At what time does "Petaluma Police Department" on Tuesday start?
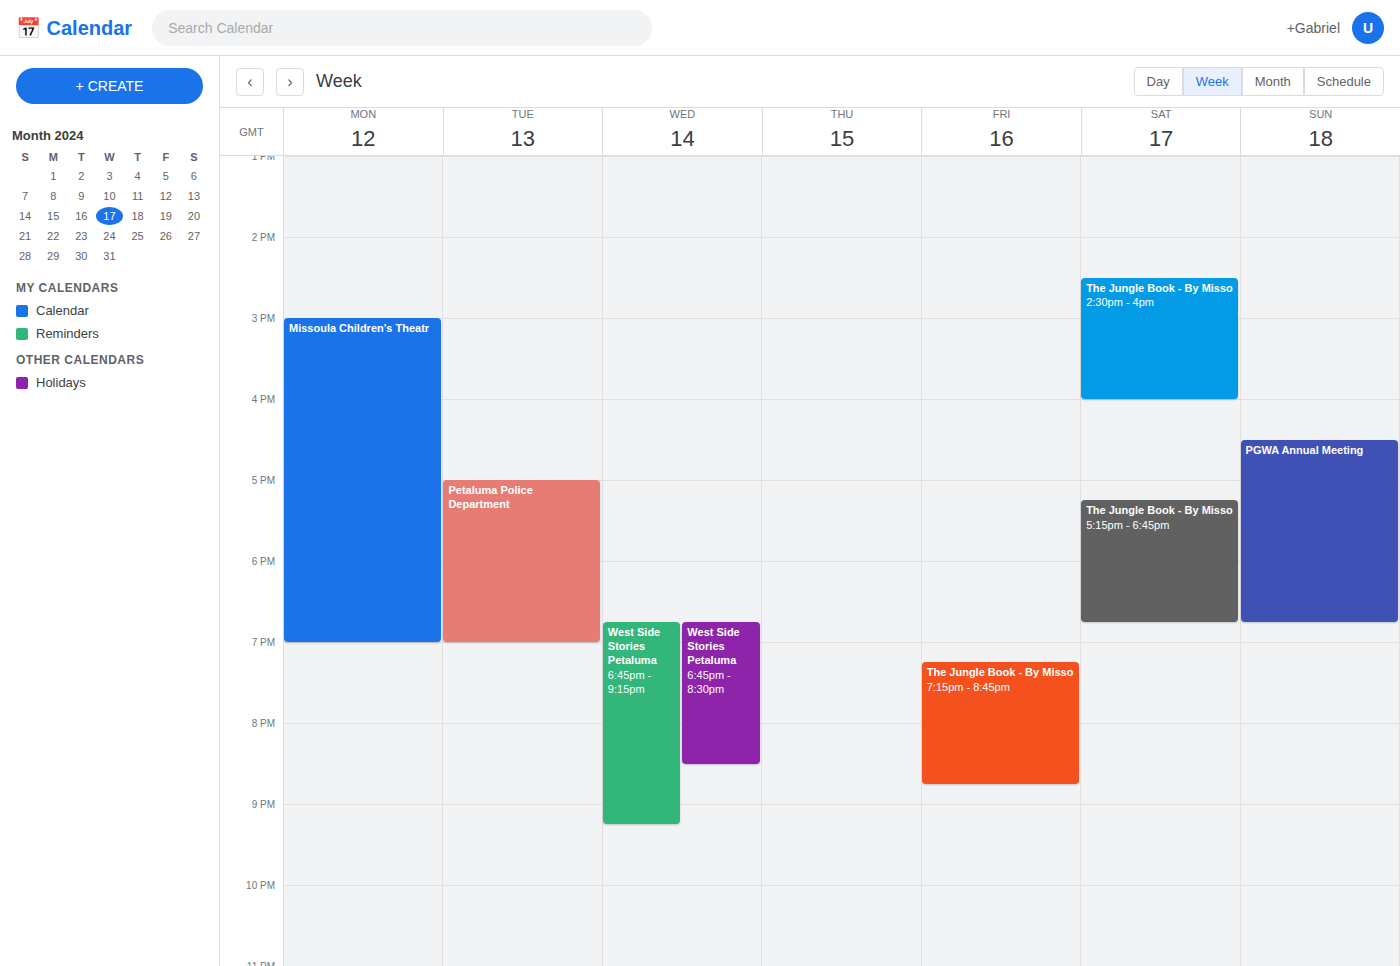
5:00 PM